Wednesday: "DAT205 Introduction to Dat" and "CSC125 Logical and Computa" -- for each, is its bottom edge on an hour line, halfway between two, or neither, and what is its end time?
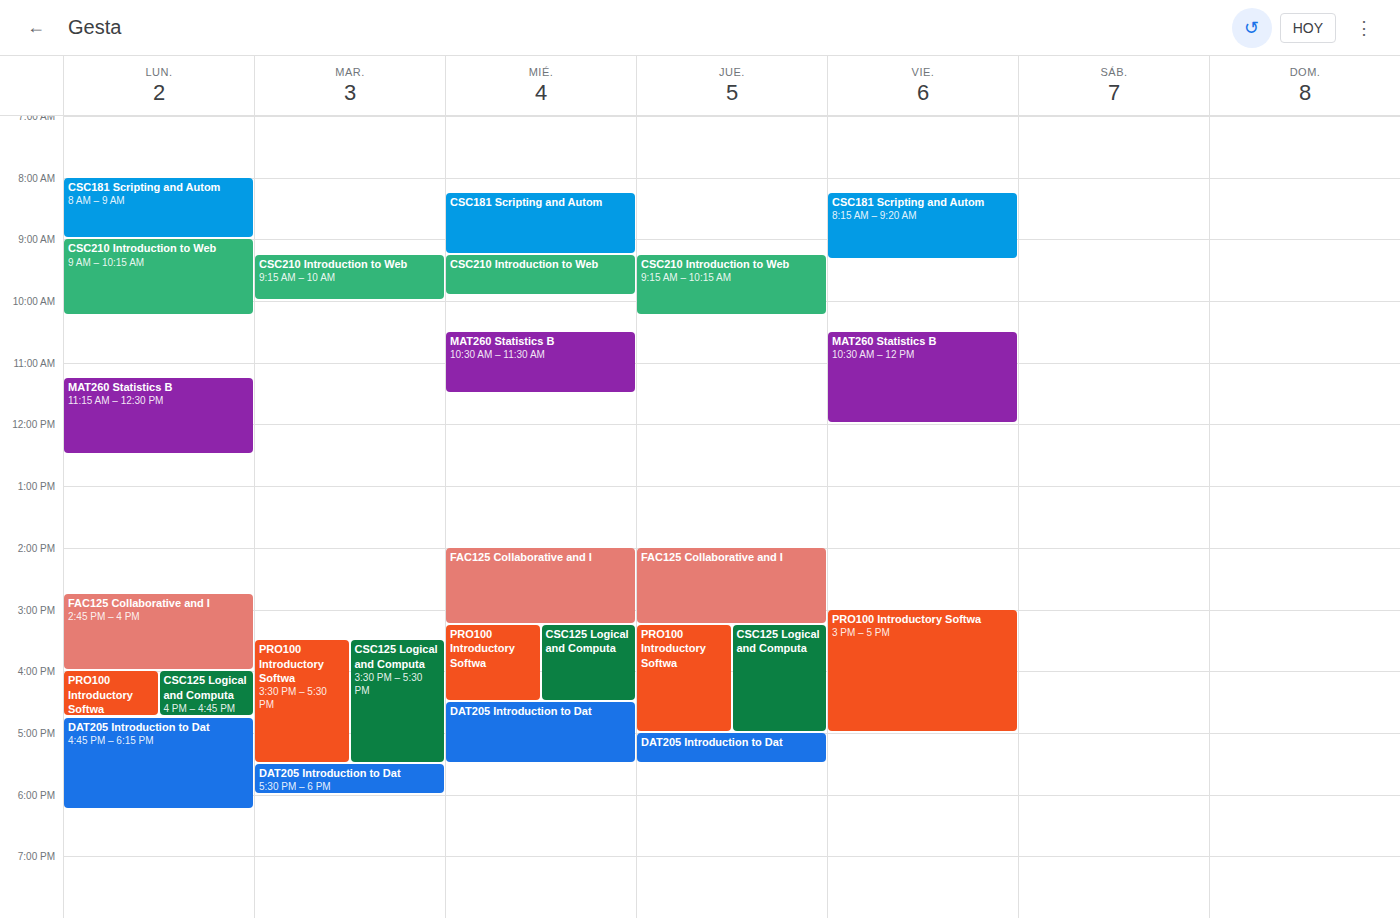
"DAT205 Introduction to Dat": 5:30 PM, halfway between the 5 PM and 6 PM lines. "CSC125 Logical and Computa": 4:30 PM, halfway between the 4 PM and 5 PM lines.